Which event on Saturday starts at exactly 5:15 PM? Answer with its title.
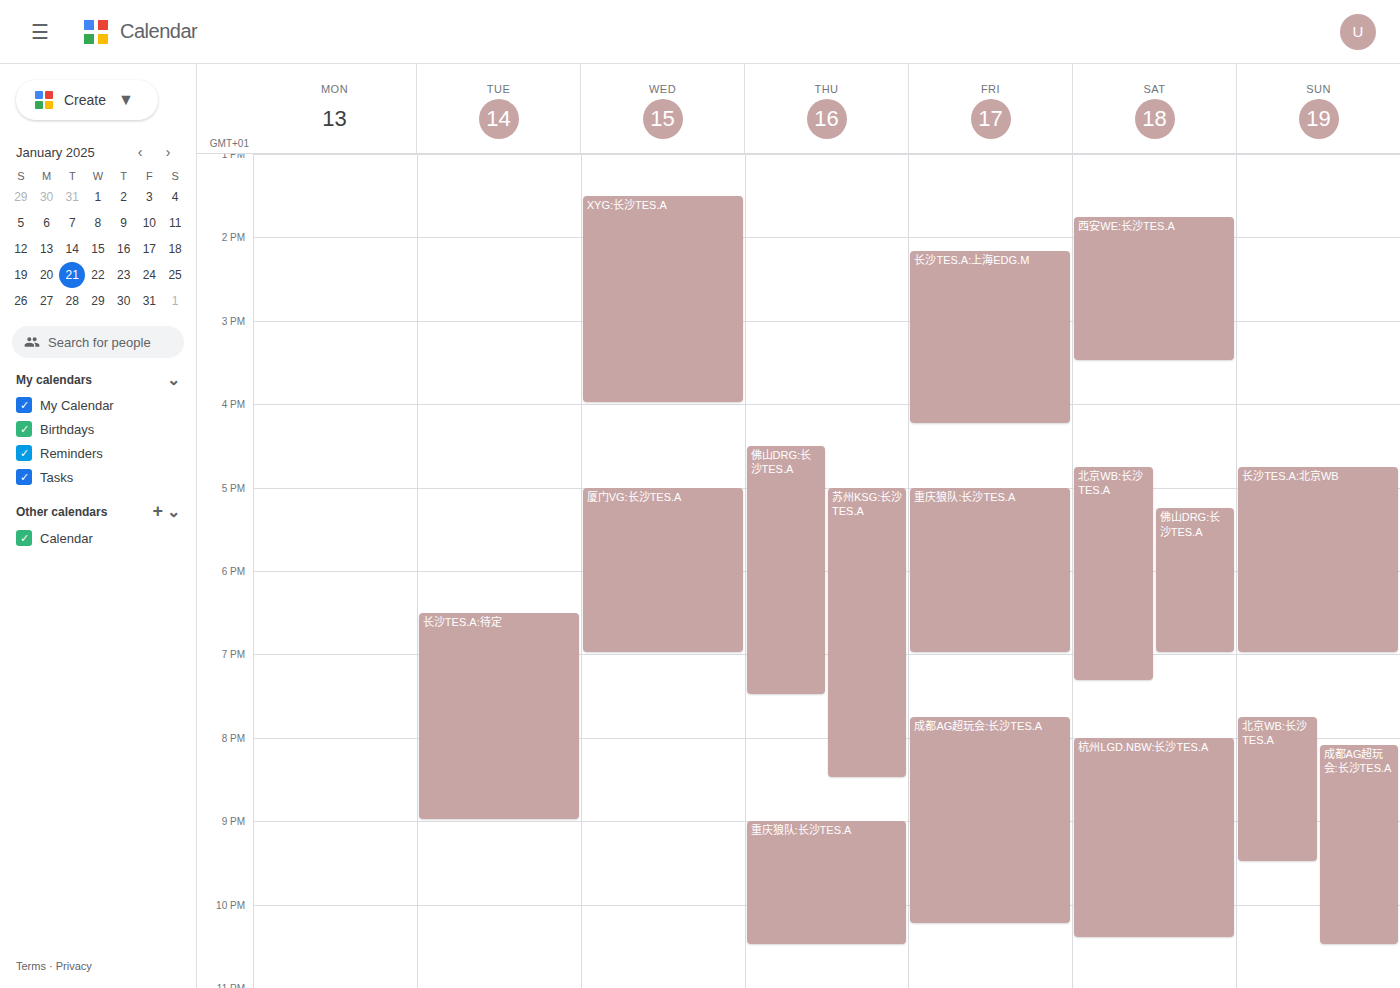
"佛山DRG:长沙TES.A"